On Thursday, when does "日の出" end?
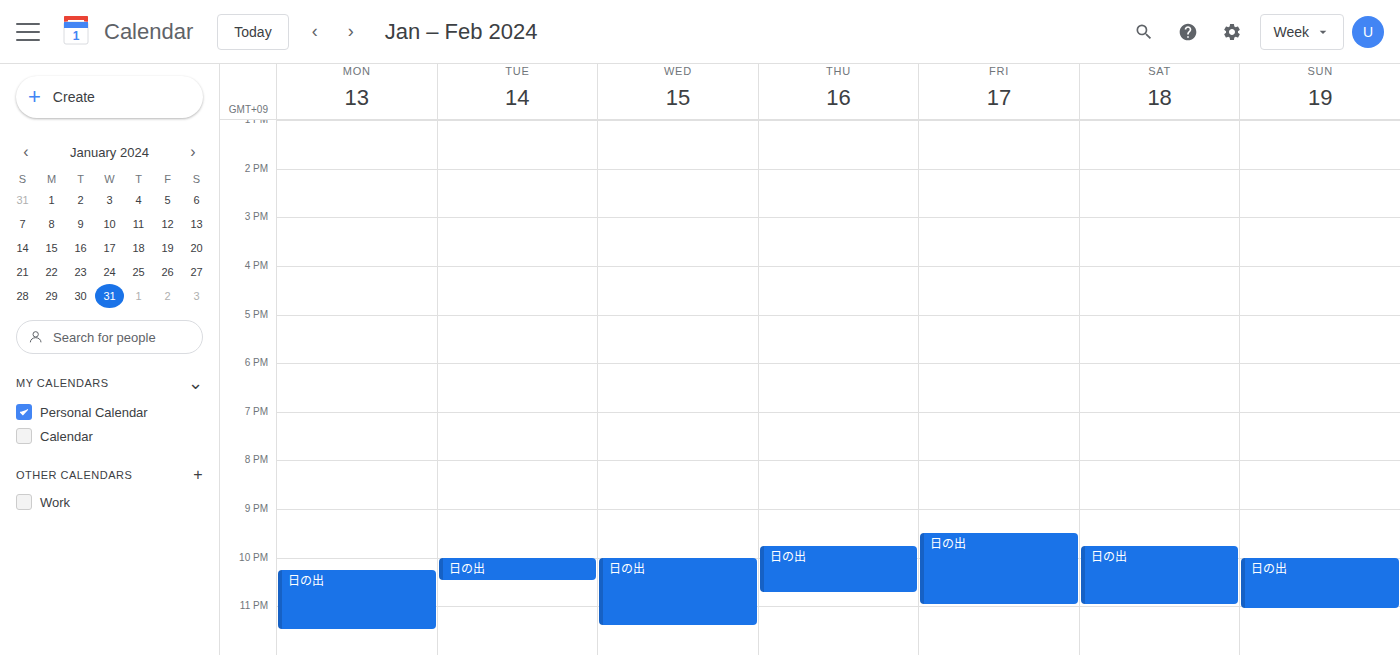
10:45 PM